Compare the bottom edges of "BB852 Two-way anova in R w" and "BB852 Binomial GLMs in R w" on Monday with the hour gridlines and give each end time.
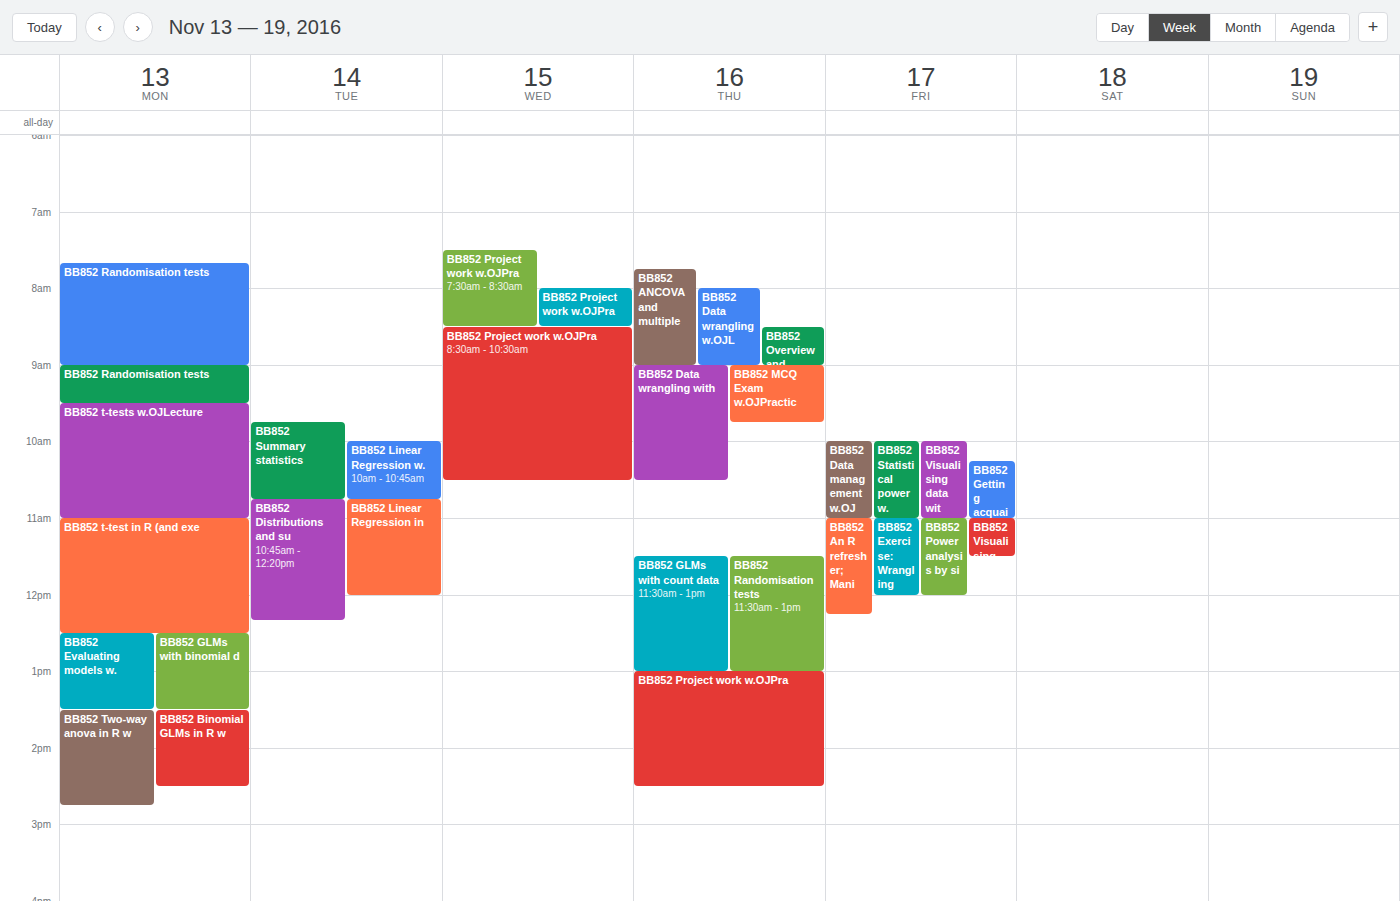
"BB852 Two-way anova in R w": 2:45 PM, neither: three quarters of the way from the 2 PM line to the 3 PM line. "BB852 Binomial GLMs in R w": 2:30 PM, halfway between the 2 PM and 3 PM lines.